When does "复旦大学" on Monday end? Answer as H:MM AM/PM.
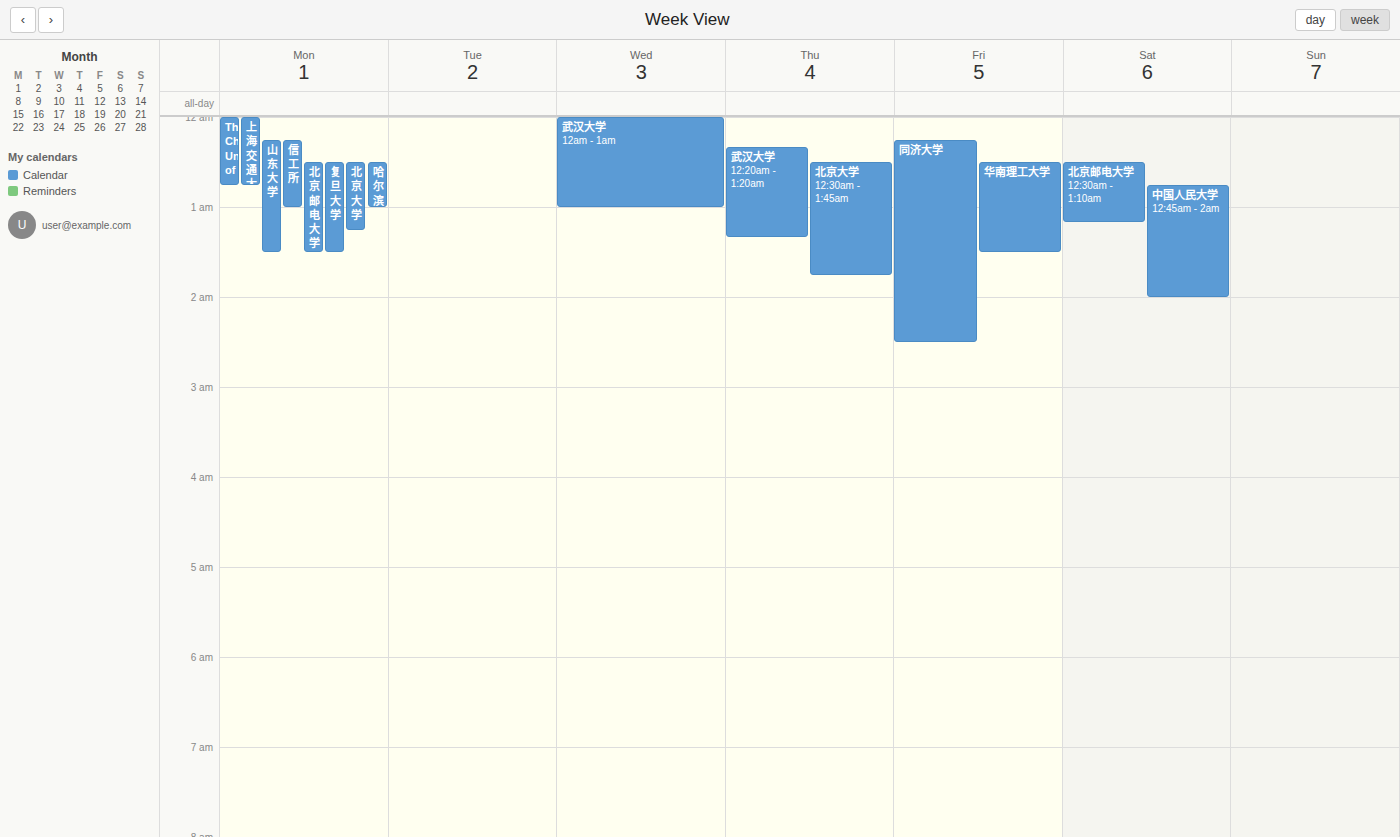
1:30 AM